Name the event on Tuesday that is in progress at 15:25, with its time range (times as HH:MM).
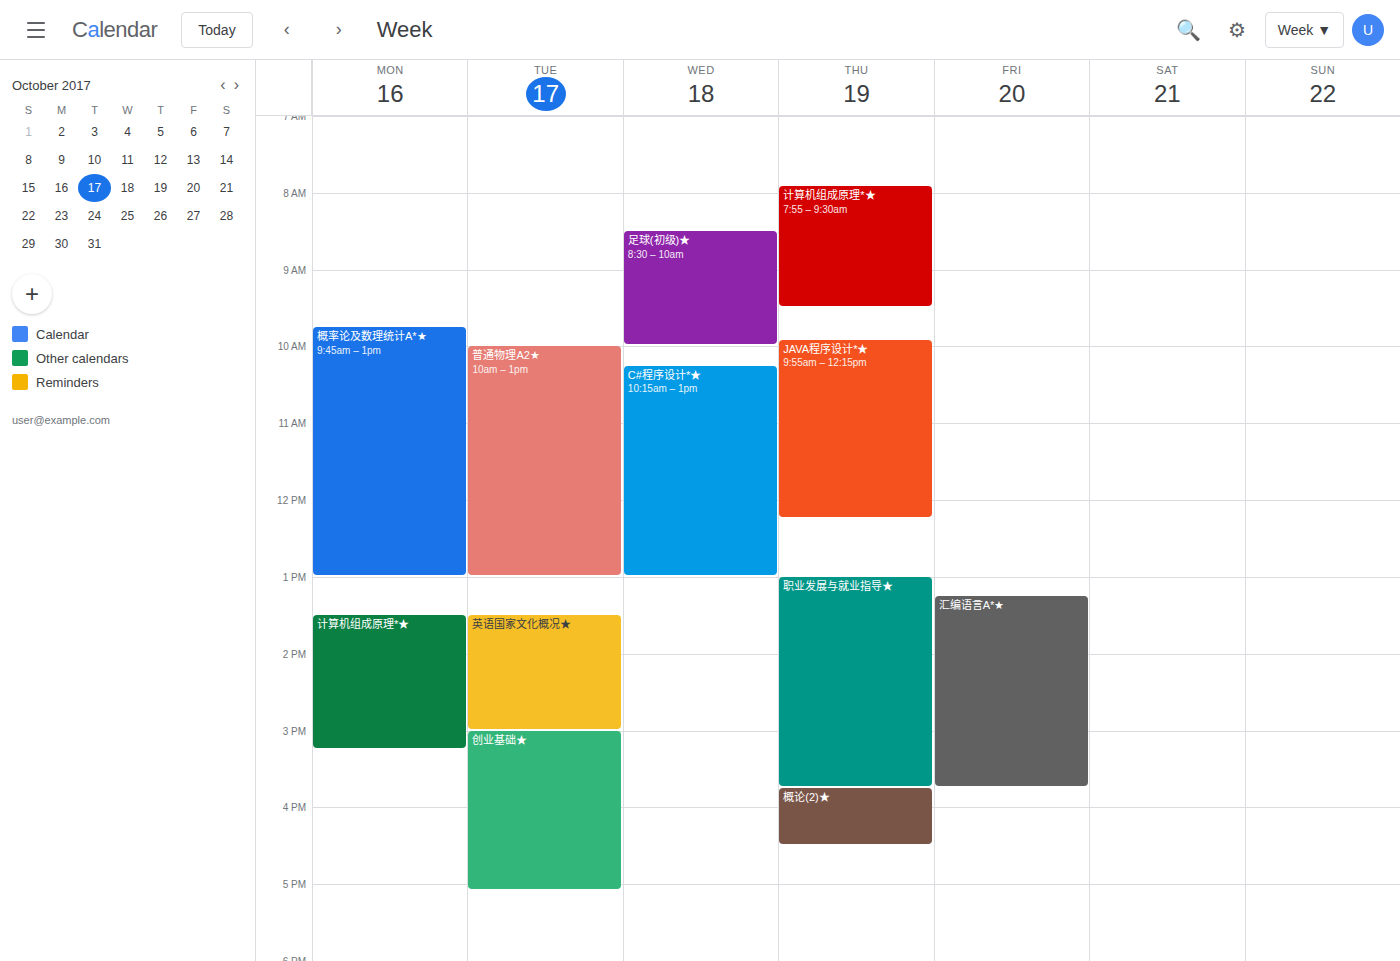
"创业基础★", 15:00 to 17:05